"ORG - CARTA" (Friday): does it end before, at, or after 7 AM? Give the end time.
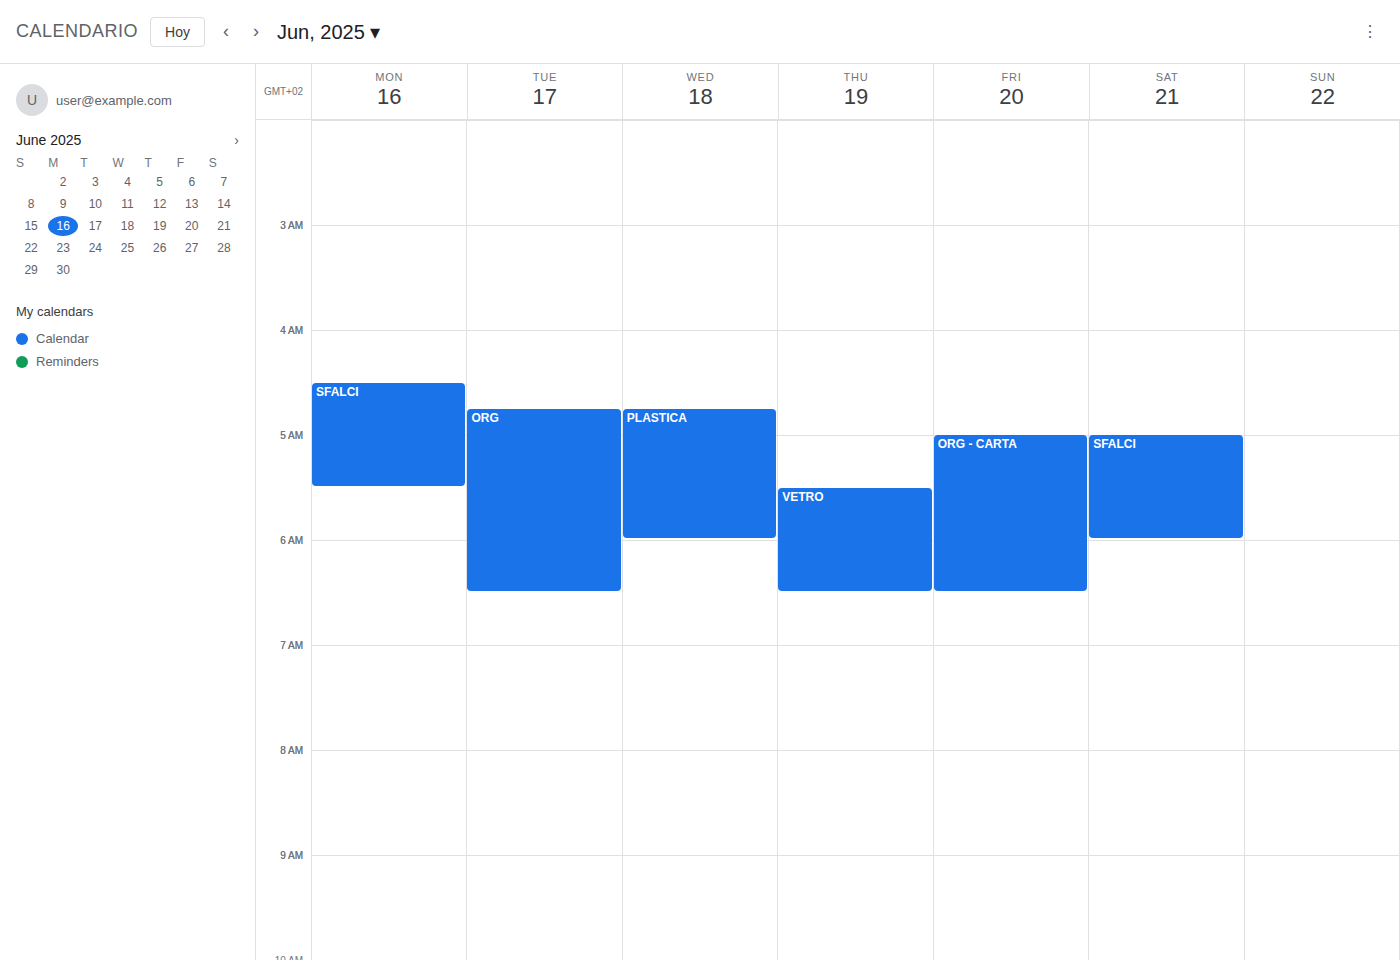
6:30 AM -- before 7 AM, 30 minutes above the 7 AM line.